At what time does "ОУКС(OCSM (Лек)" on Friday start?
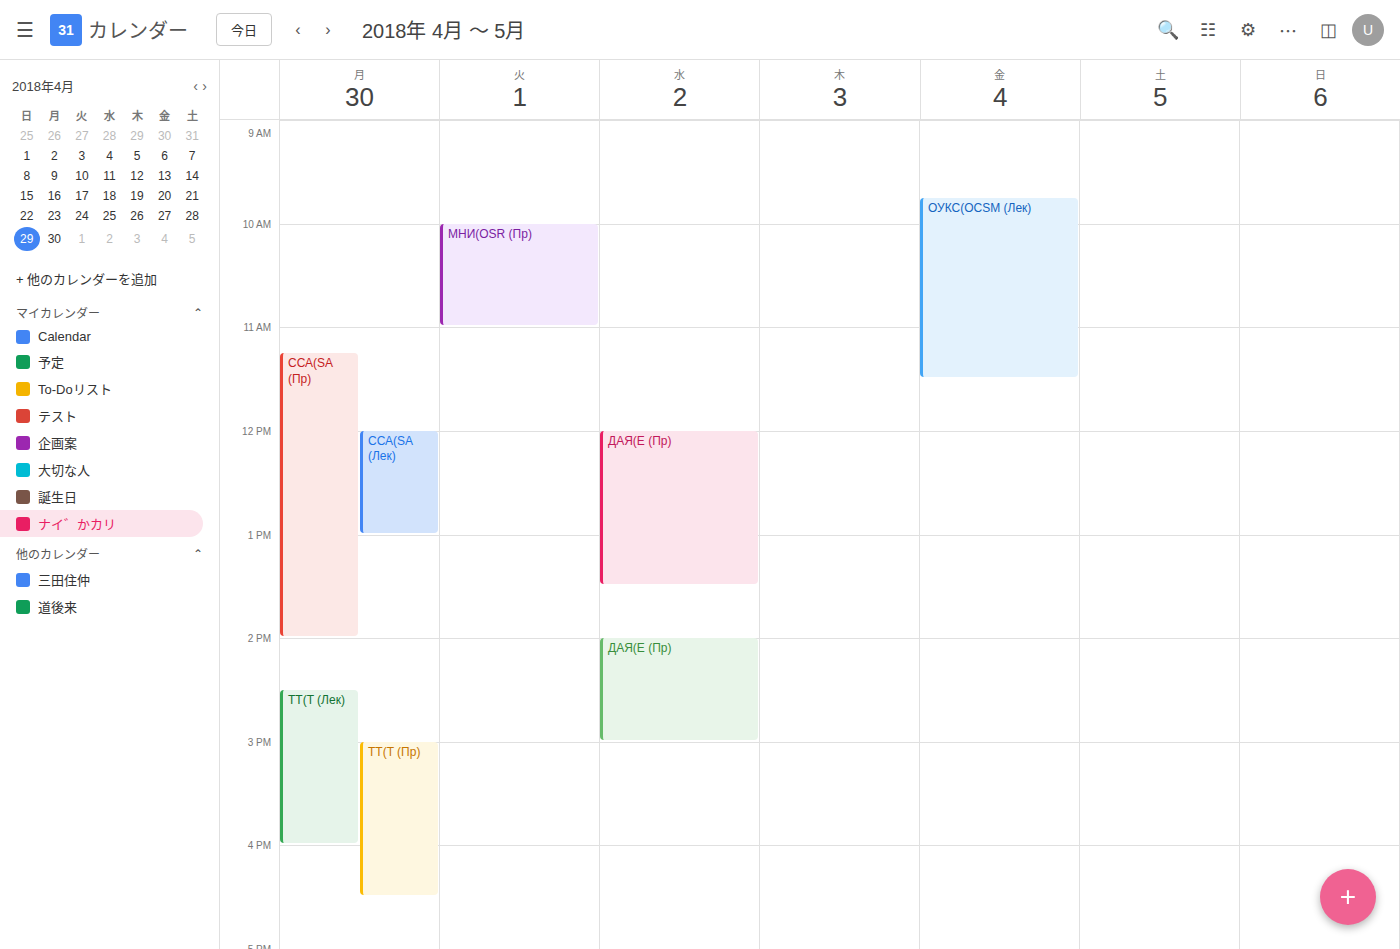
09:45